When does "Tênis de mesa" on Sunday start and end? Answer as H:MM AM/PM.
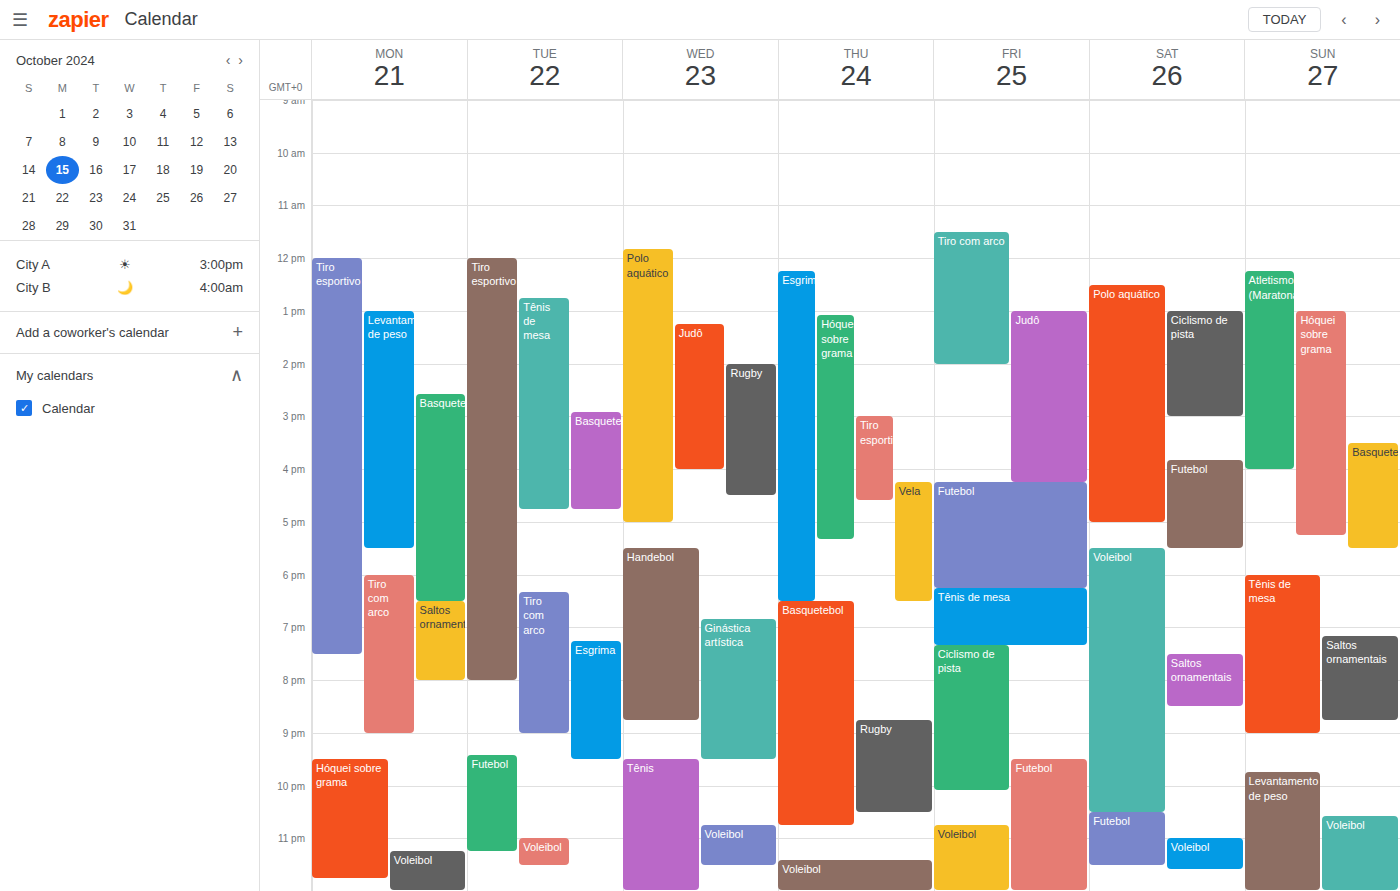
6:00 PM to 9:00 PM